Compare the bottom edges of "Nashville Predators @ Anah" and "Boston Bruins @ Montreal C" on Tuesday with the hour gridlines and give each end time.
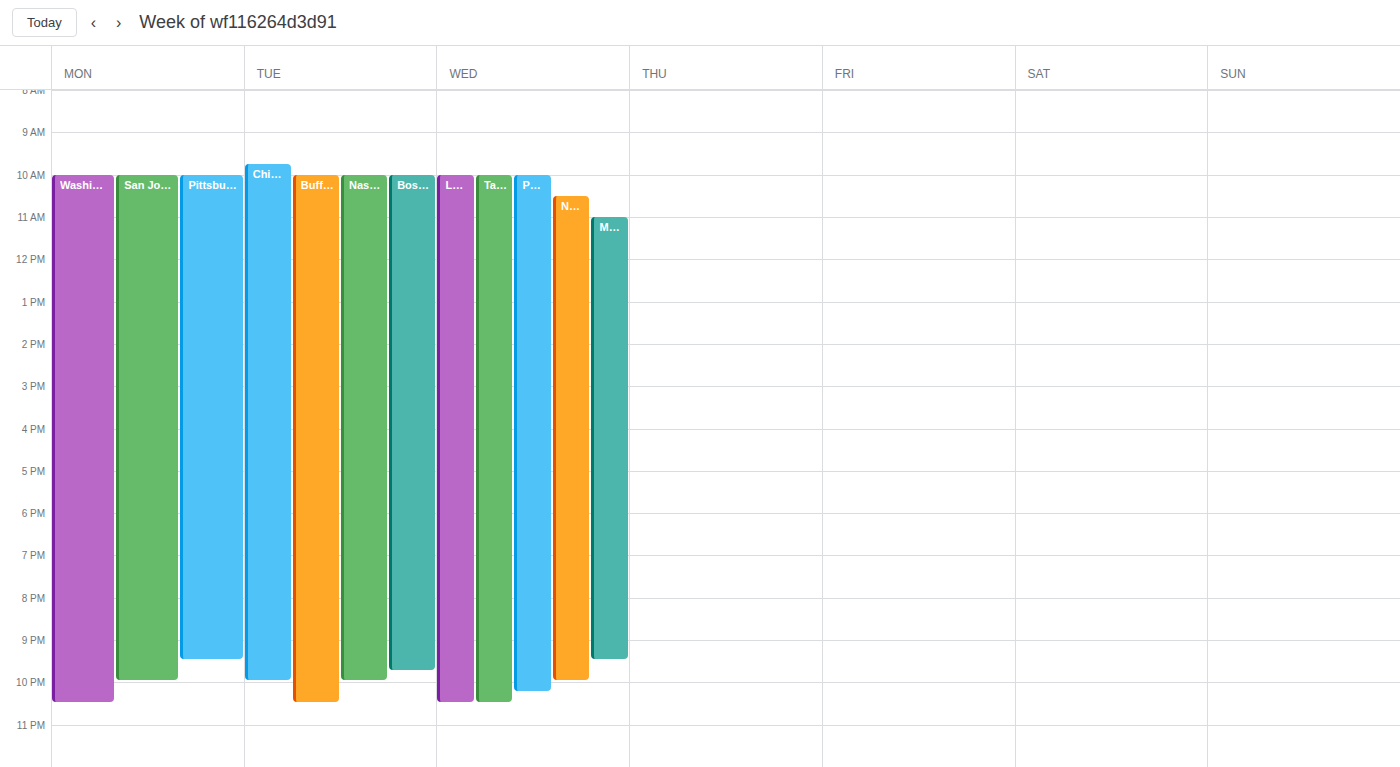
"Nashville Predators @ Anah": 10:00 PM, exactly on the 10 PM line. "Boston Bruins @ Montreal C": 9:45 PM, neither: three quarters of the way from the 9 PM line to the 10 PM line.